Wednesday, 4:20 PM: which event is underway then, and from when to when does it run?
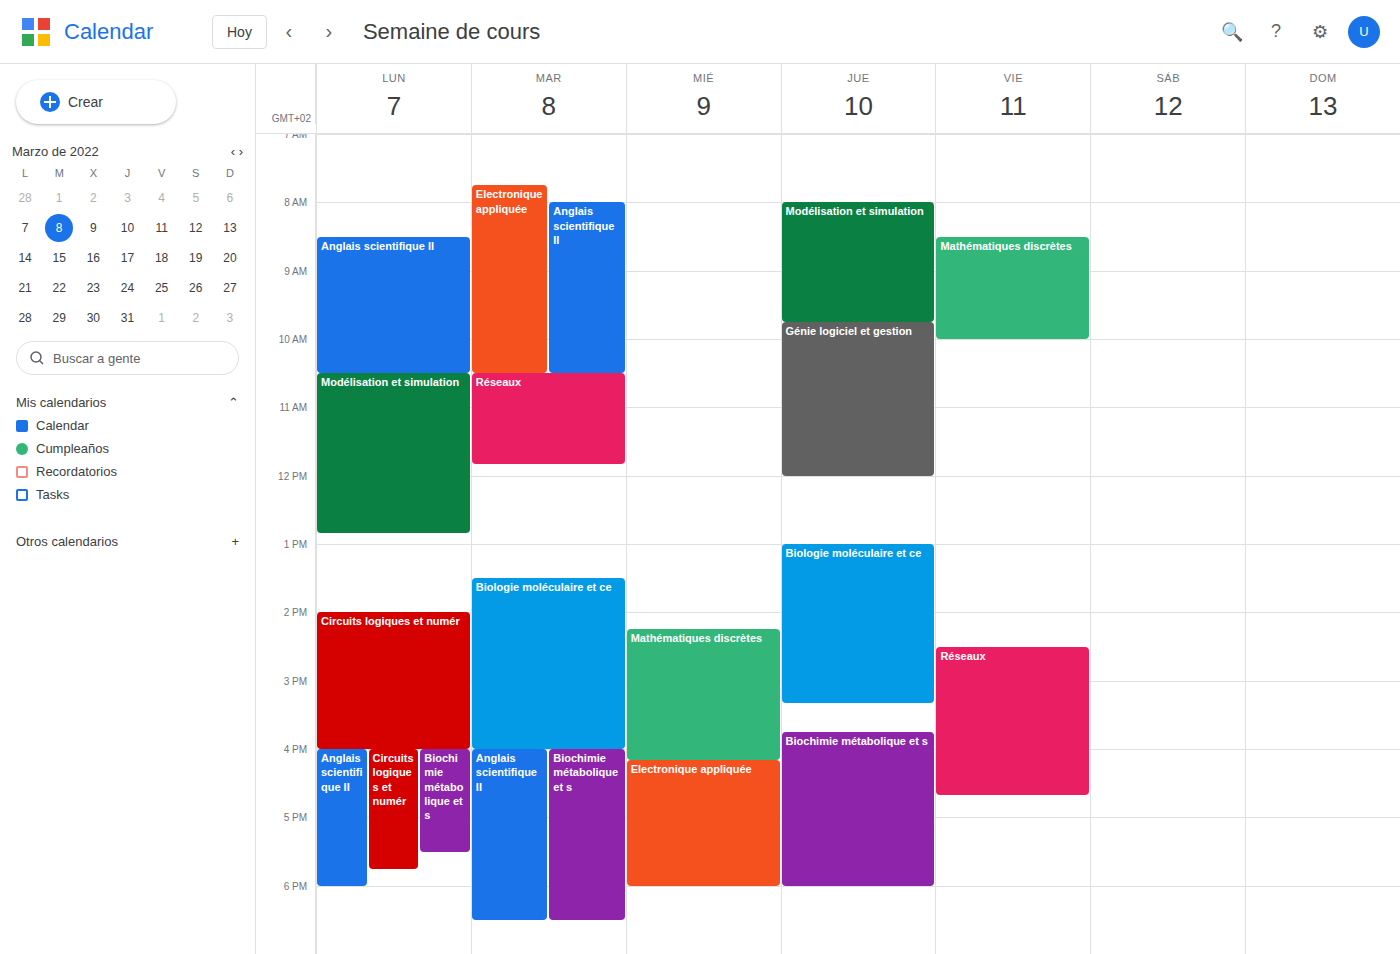
"Electronique appliquée", 4:10 PM to 6:00 PM